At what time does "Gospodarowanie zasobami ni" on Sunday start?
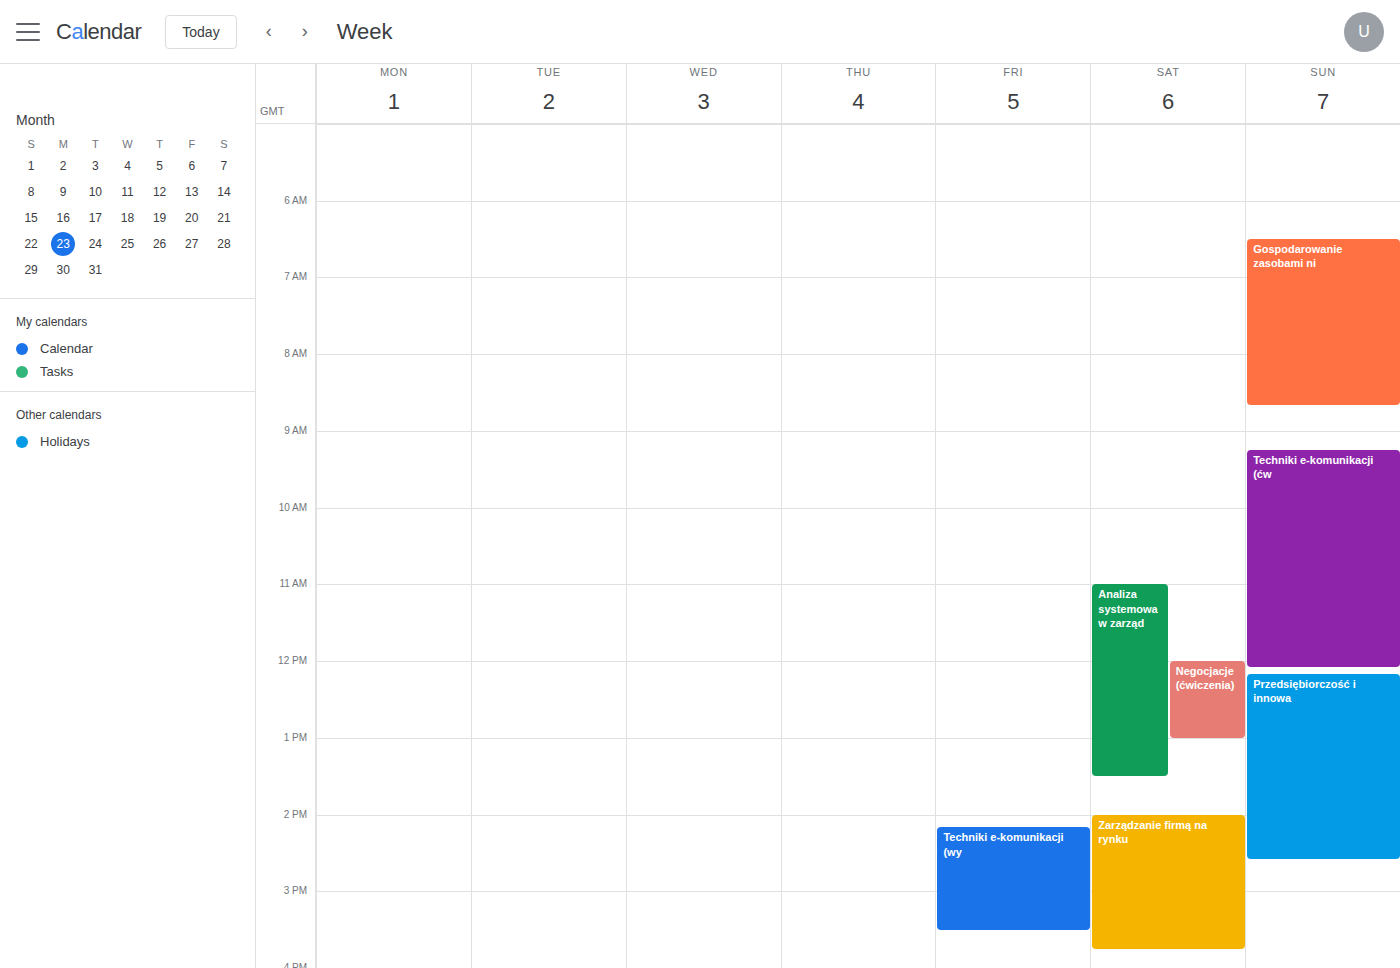
6:30 AM